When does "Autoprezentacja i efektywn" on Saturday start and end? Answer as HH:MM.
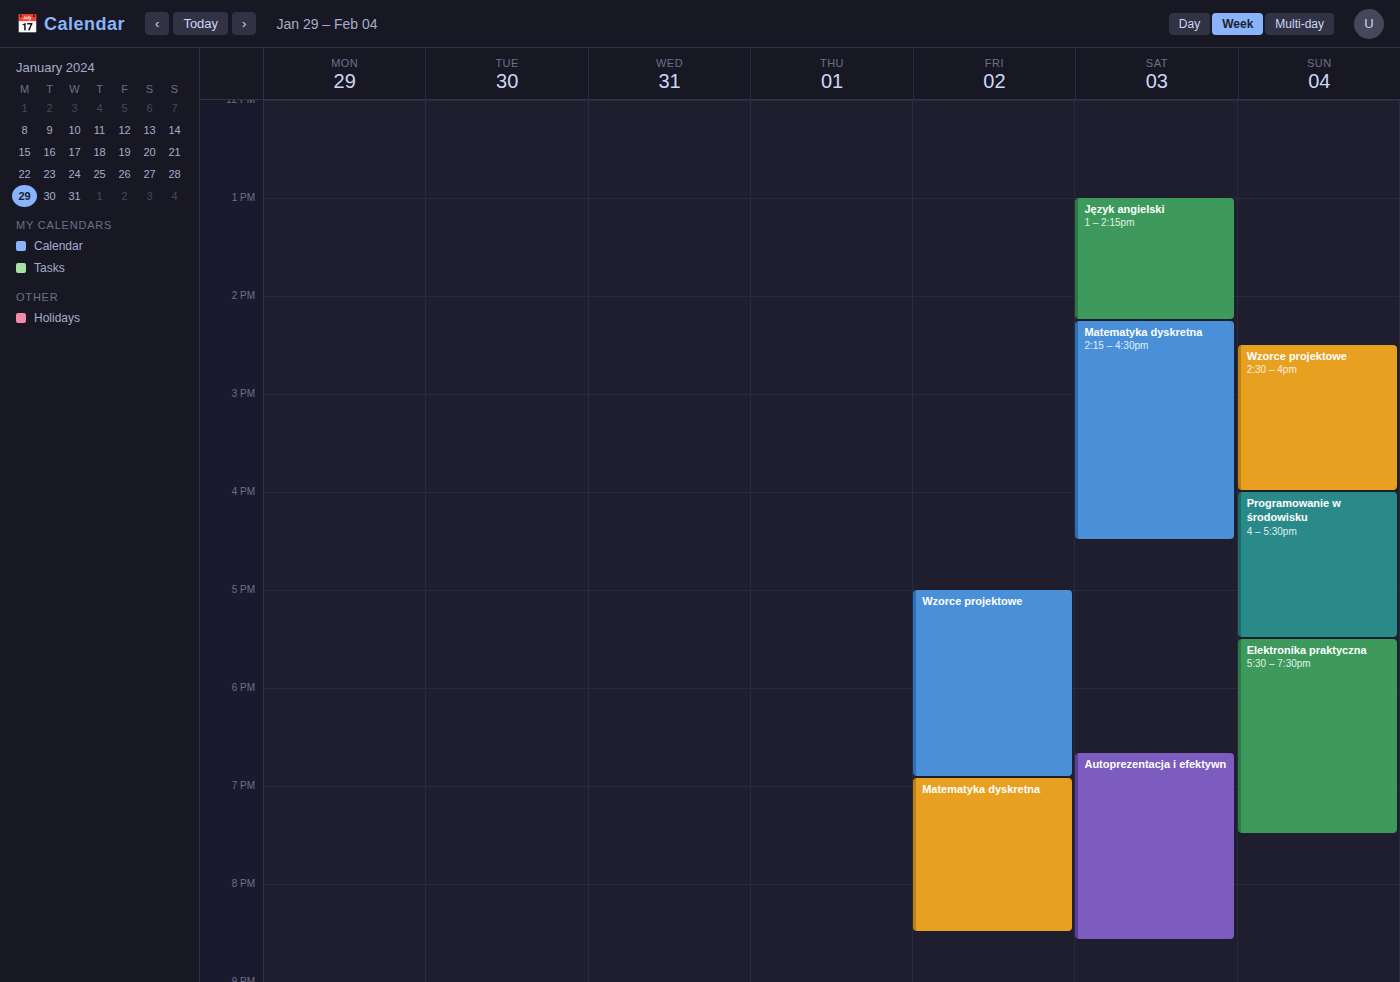
18:40 to 20:35